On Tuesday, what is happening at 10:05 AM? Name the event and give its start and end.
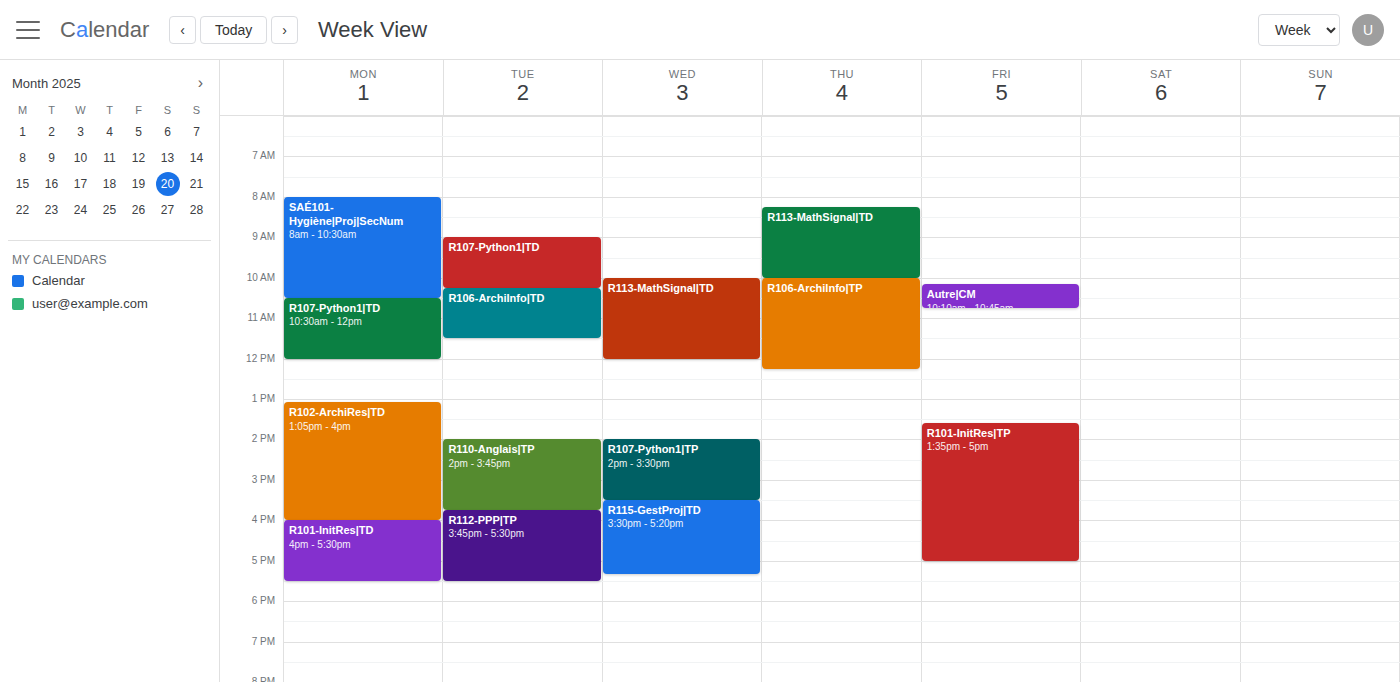
"R107-Python1|TD", 9:00 AM to 10:15 AM